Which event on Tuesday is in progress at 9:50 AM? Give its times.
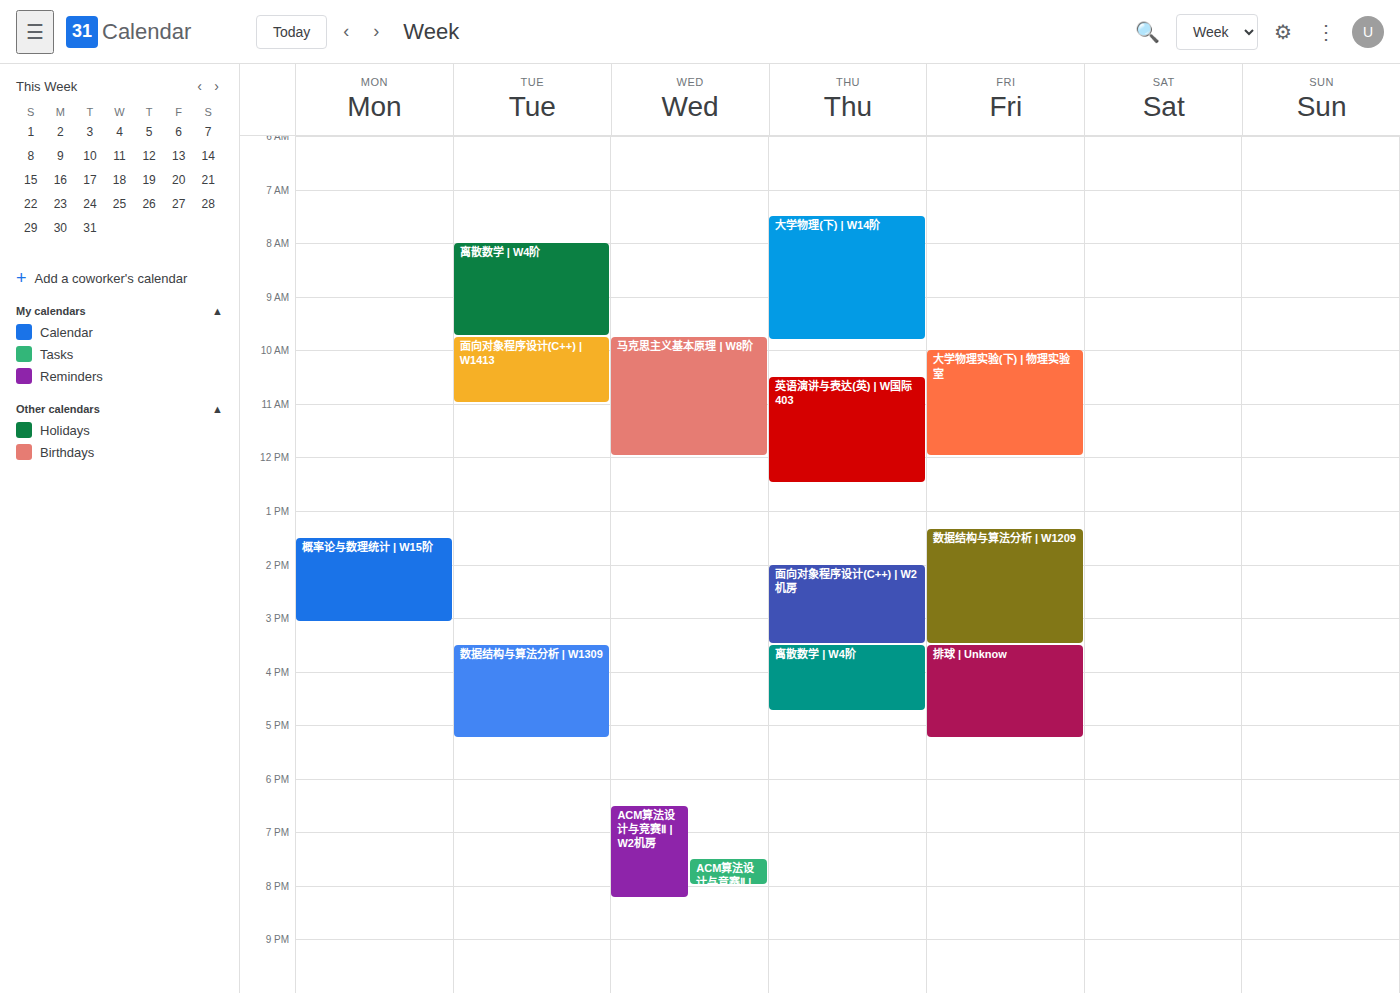
"面向对象程序设计(C++) | W1413", 9:45 AM to 11:00 AM